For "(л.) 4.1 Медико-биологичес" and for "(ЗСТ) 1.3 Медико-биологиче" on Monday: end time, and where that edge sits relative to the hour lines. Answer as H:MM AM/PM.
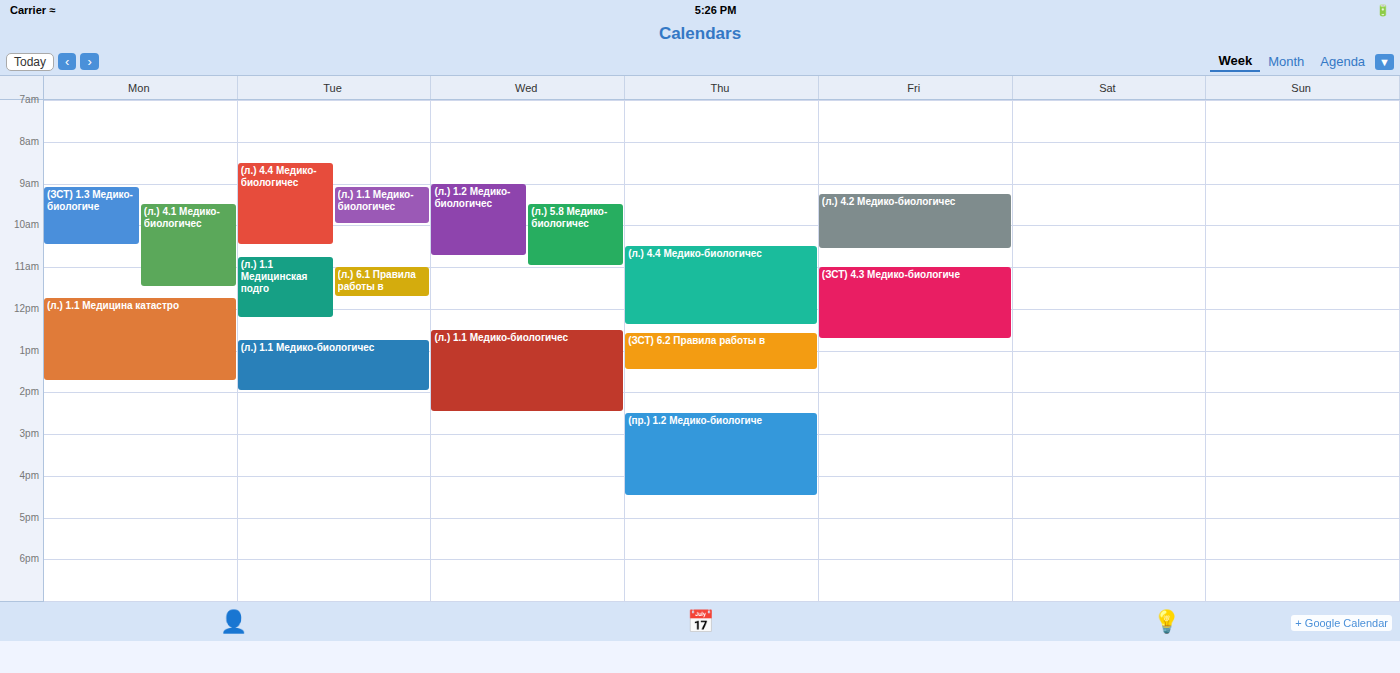
"(л.) 4.1 Медико-биологичес": 11:30 AM, halfway between the 11 AM and 12 PM lines. "(ЗСТ) 1.3 Медико-биологиче": 10:30 AM, halfway between the 10 AM and 11 AM lines.